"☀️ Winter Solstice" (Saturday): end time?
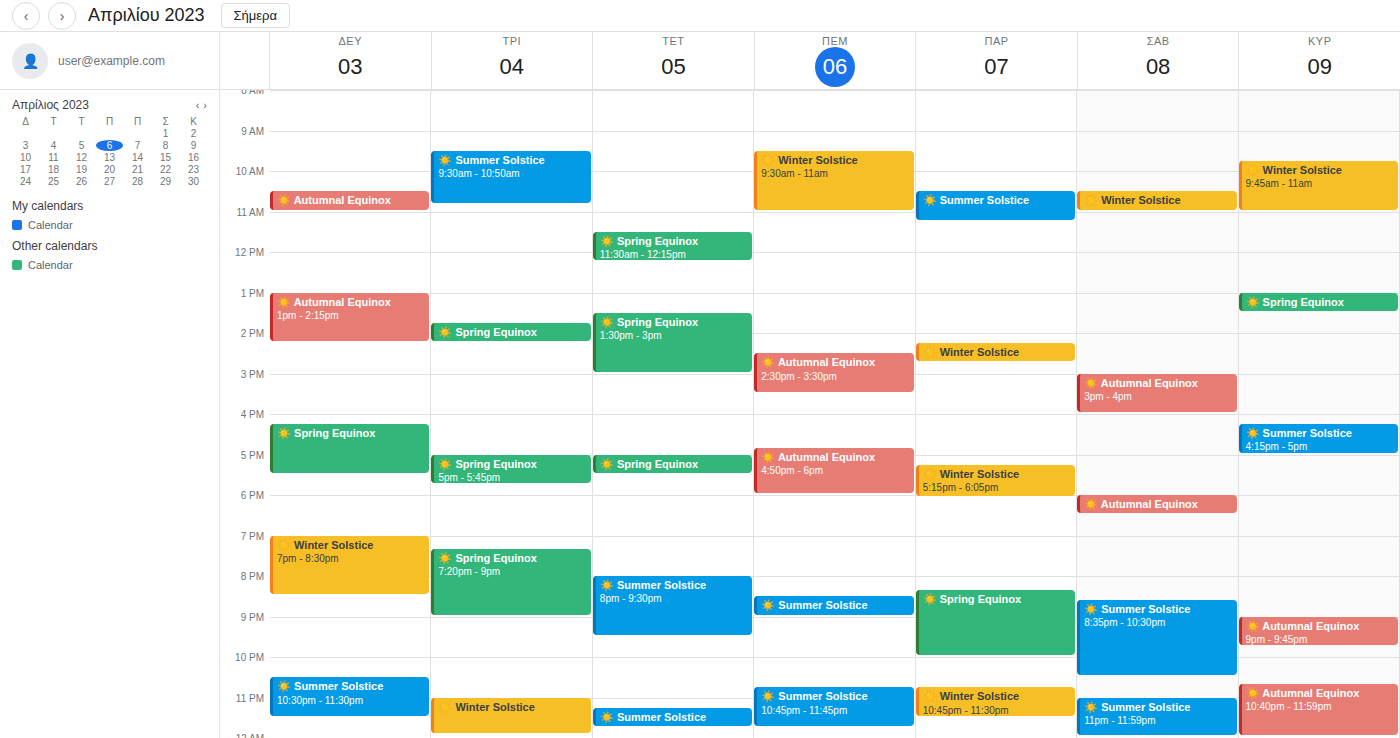
11:00 AM